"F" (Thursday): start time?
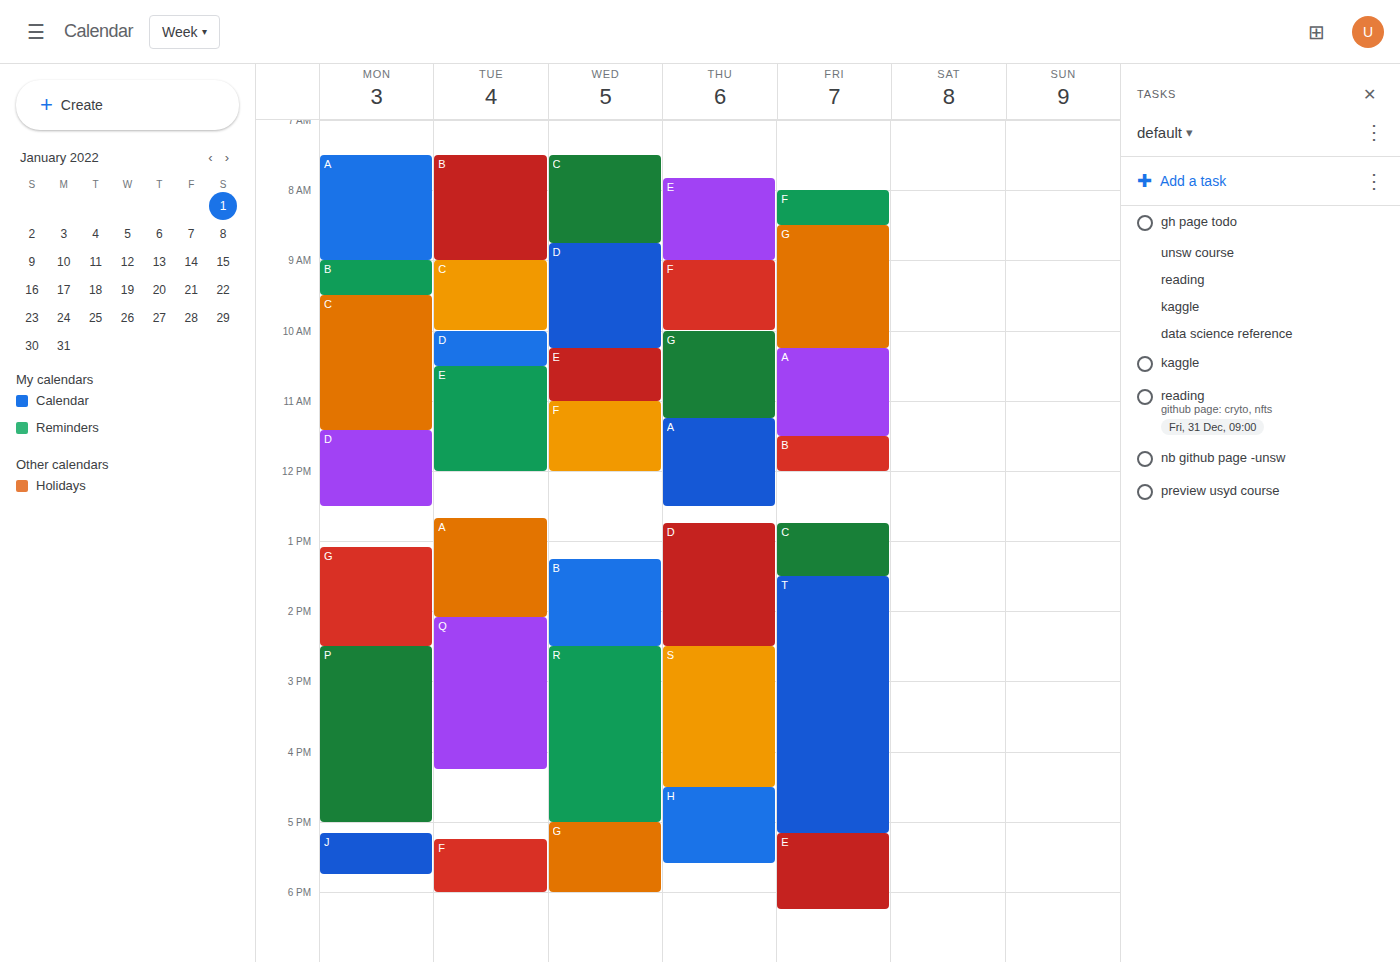
9:00 AM